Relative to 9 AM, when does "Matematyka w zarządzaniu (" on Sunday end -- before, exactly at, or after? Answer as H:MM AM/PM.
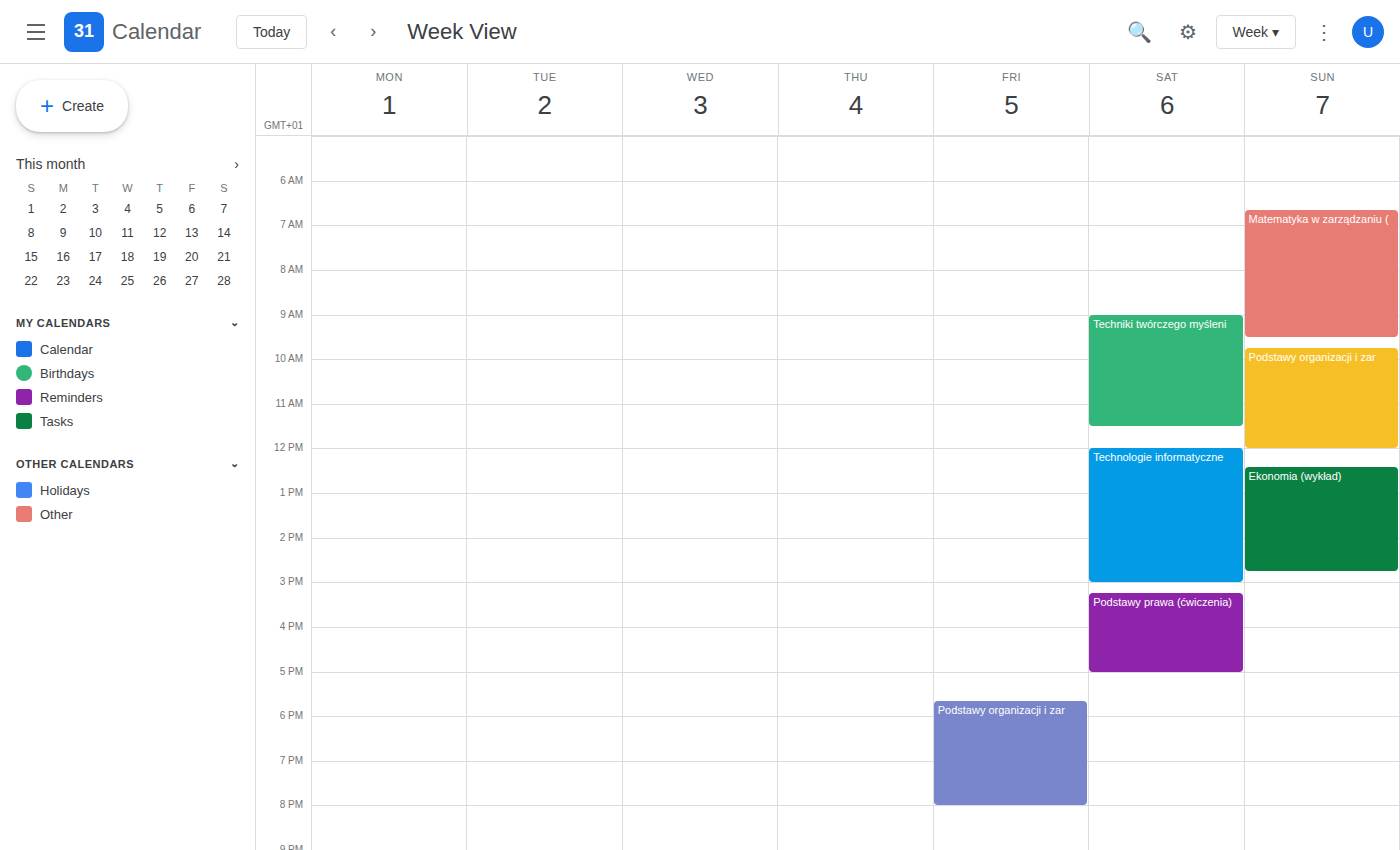
9:30 AM -- after 9 AM, 30 minutes below the 9 AM line.